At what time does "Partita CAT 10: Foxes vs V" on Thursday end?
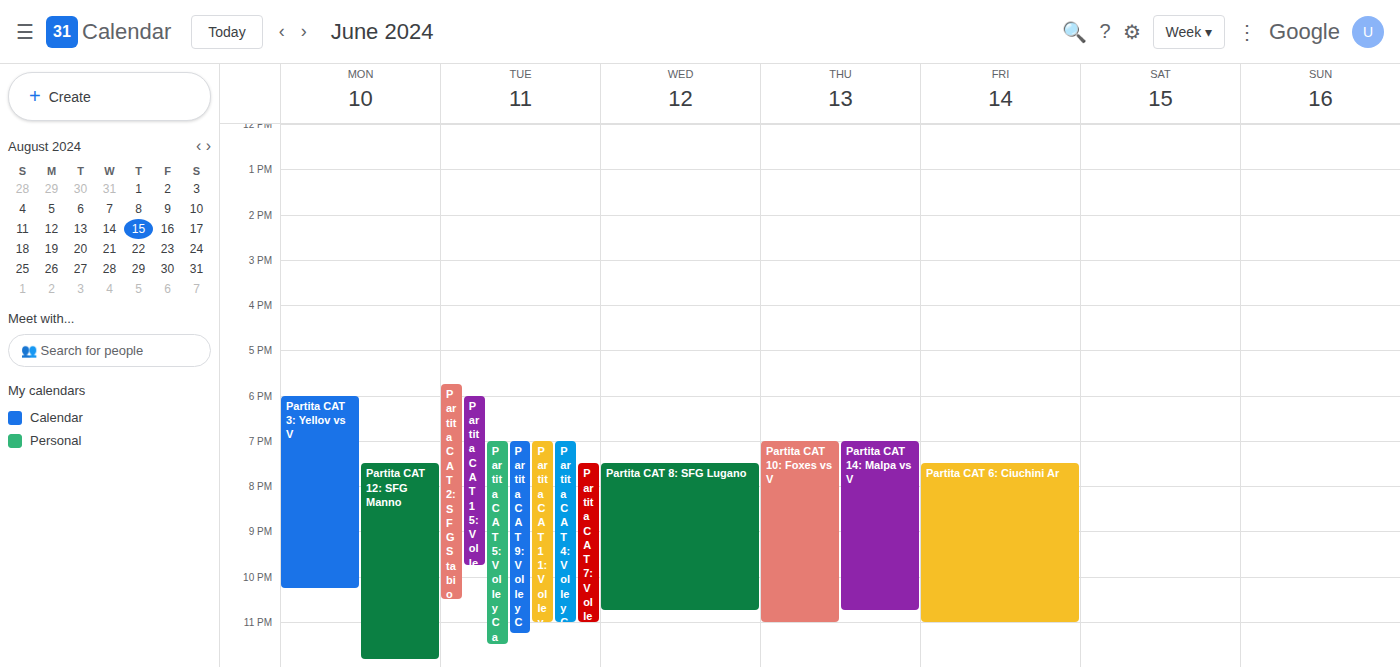
11:00 PM